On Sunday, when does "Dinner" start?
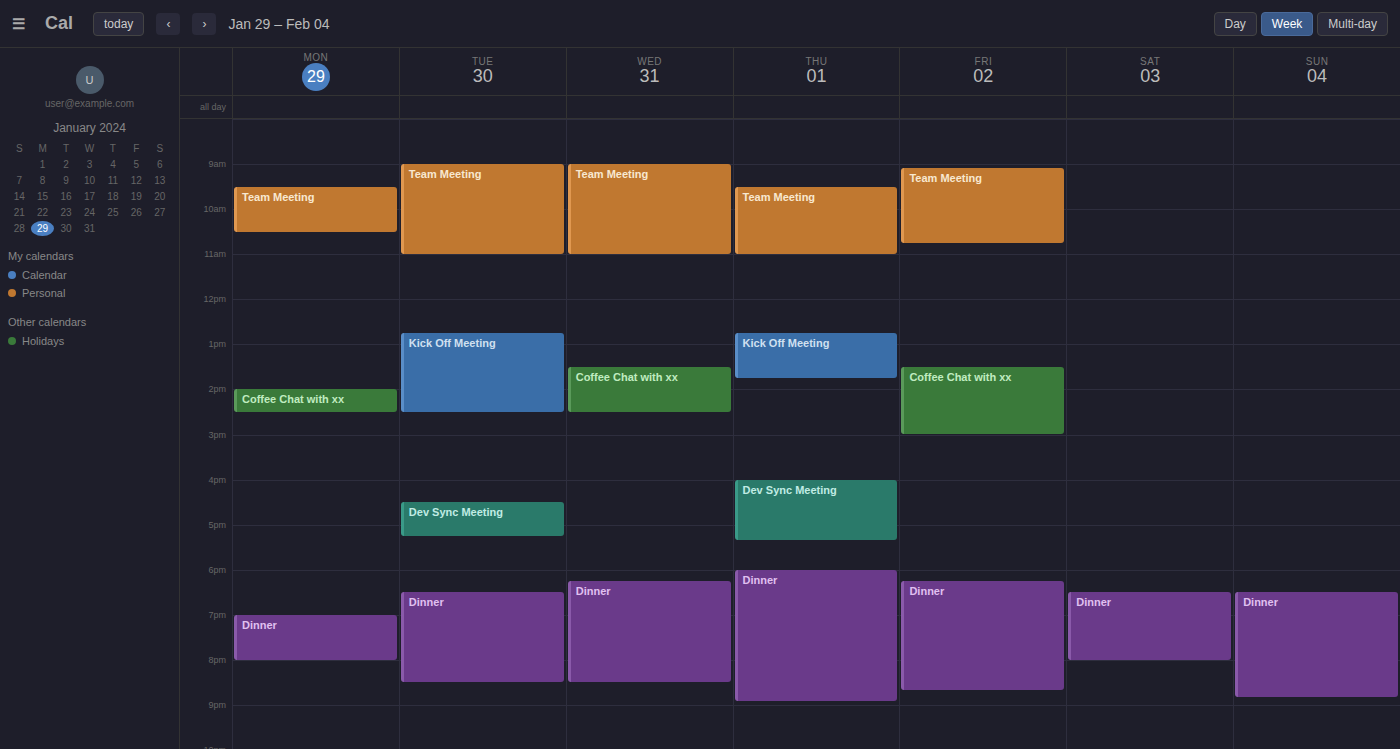
6:30 PM